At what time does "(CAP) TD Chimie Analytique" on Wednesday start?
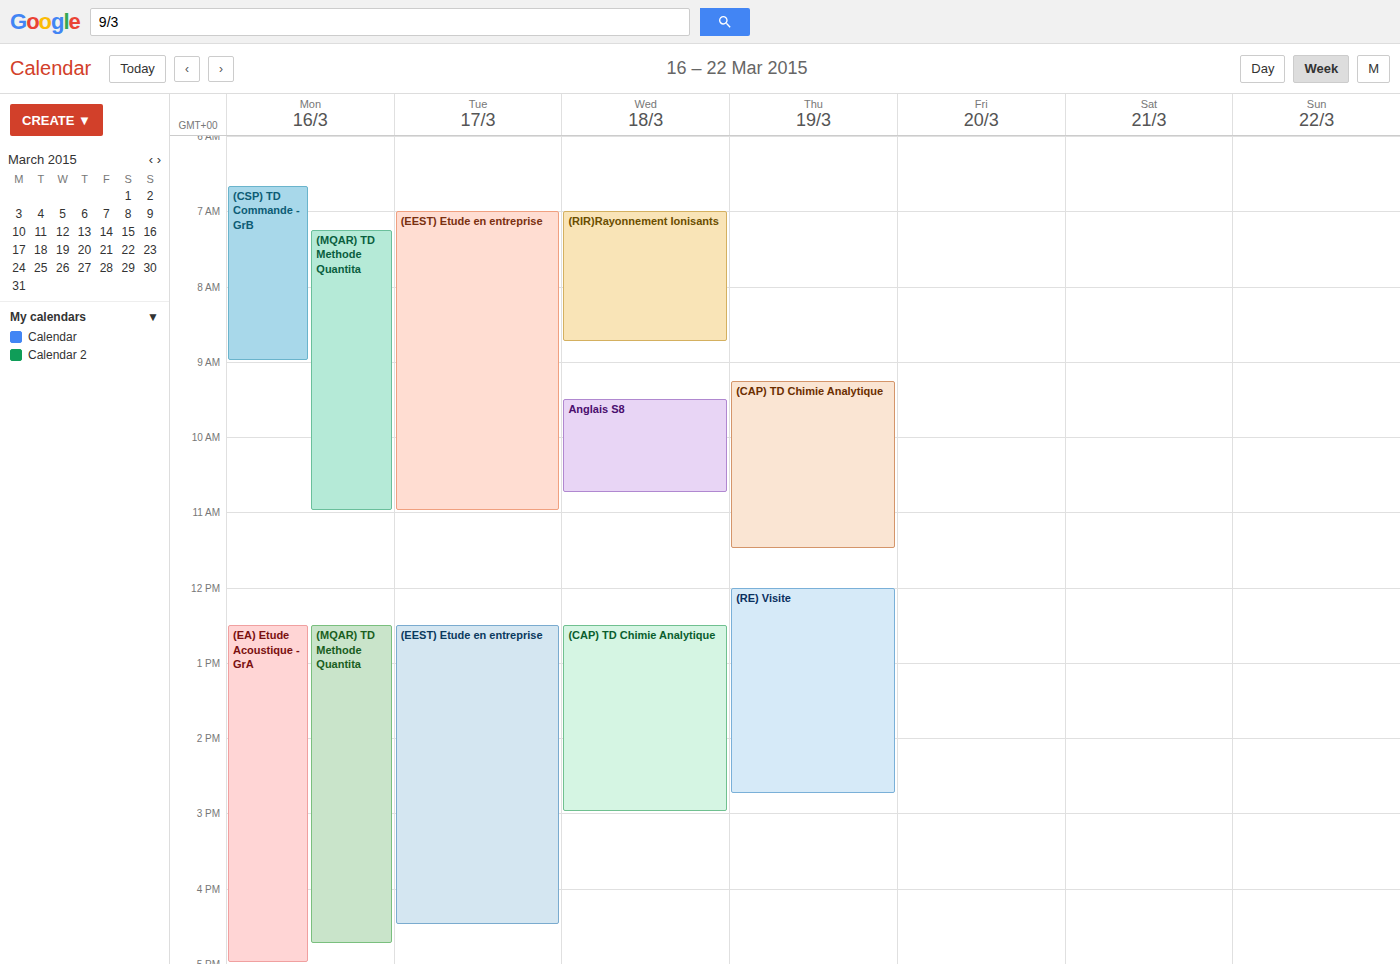
12:30 PM